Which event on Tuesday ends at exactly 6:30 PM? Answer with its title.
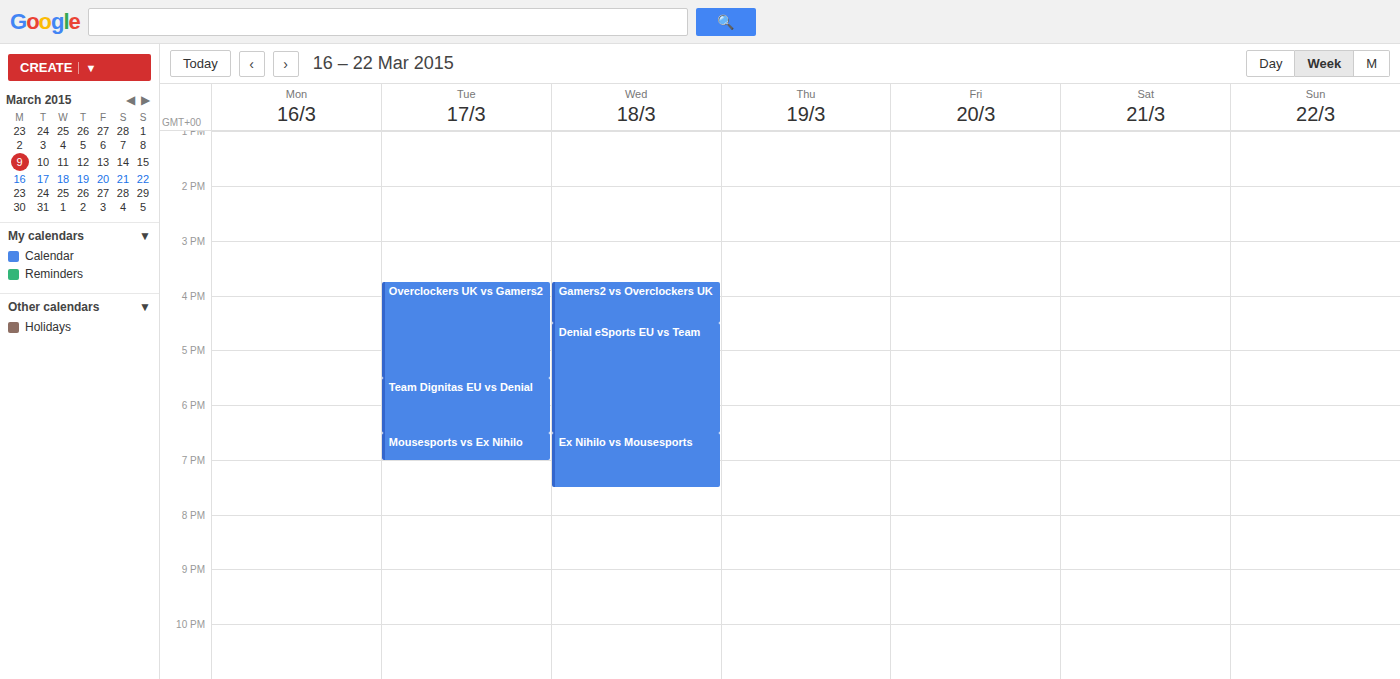
"Team Dignitas EU vs Denial"